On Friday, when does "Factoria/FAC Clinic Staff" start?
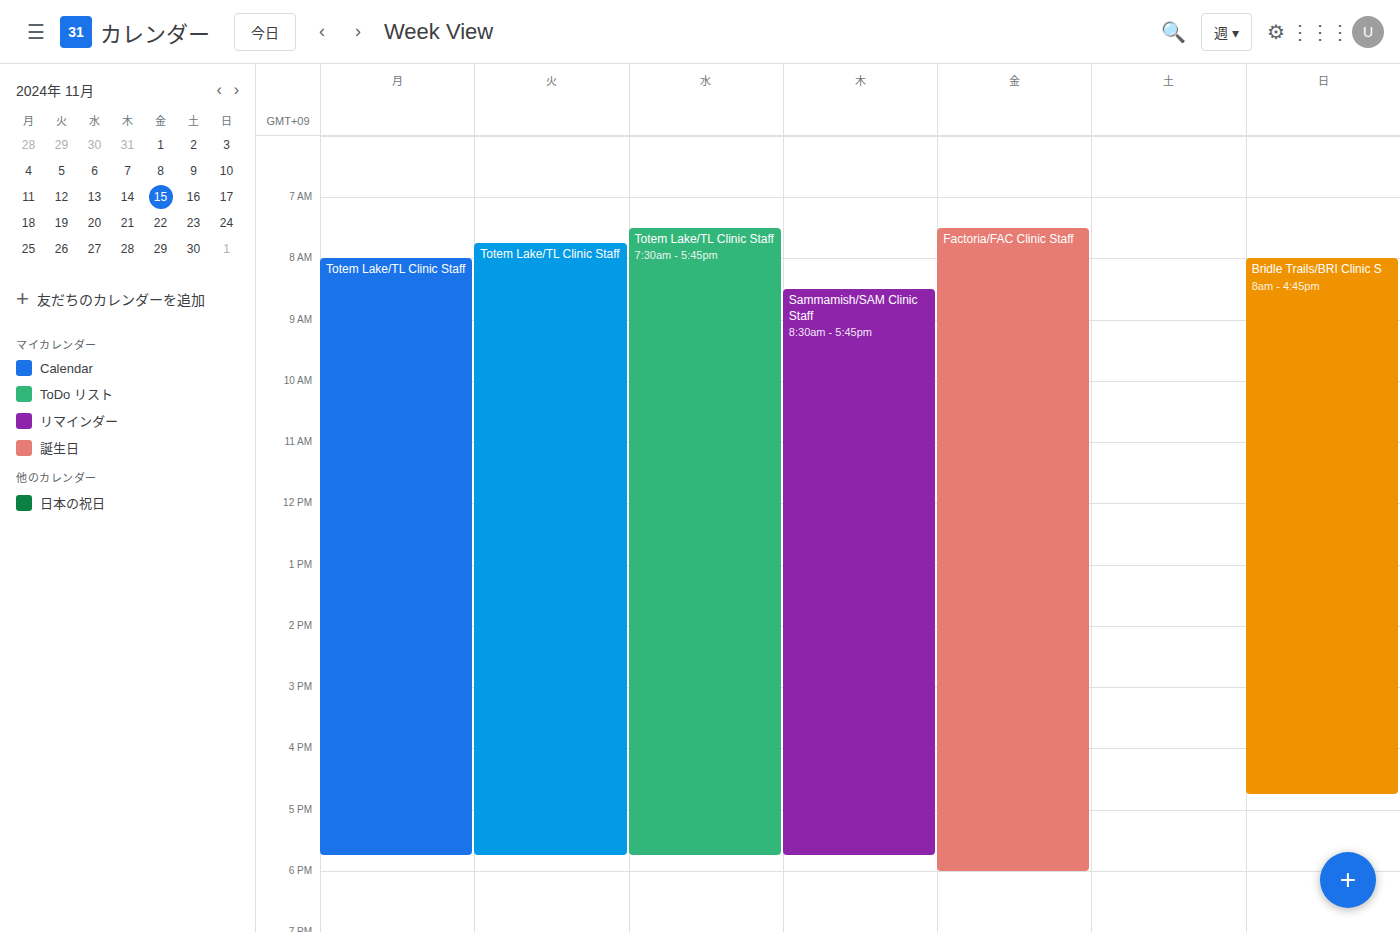
7:30 AM